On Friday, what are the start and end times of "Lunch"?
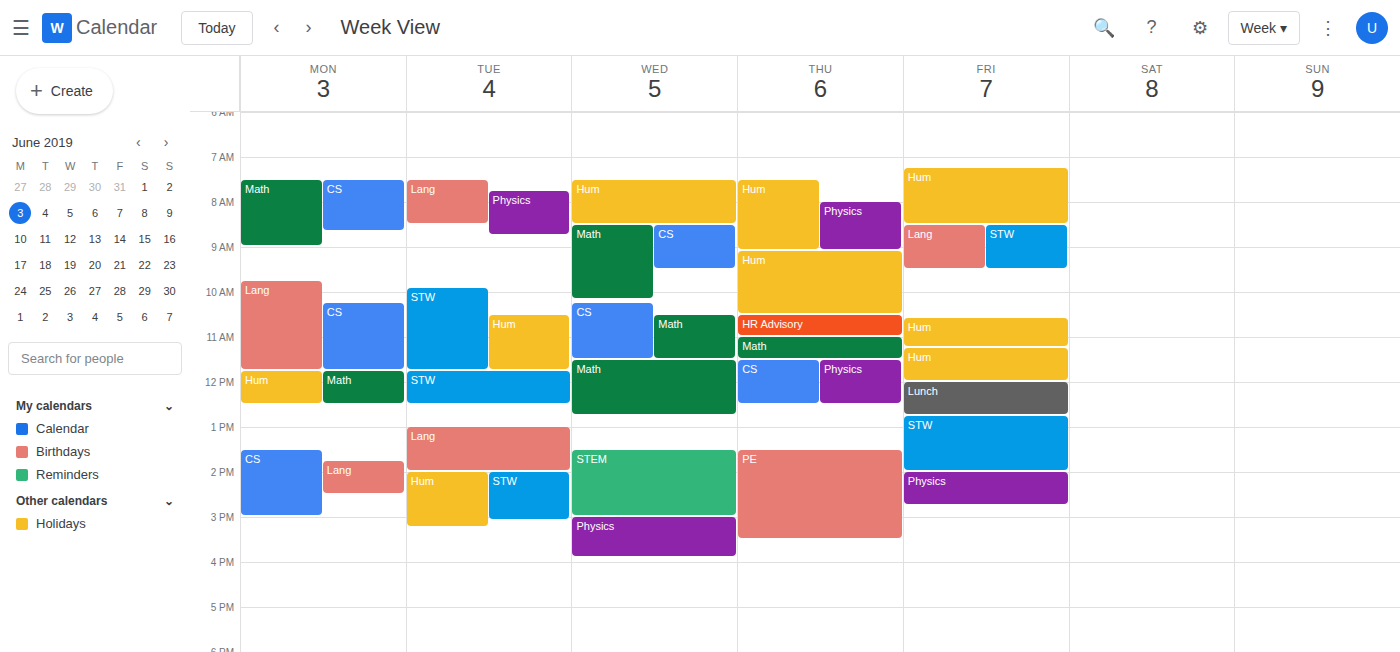
12:00 to 12:45